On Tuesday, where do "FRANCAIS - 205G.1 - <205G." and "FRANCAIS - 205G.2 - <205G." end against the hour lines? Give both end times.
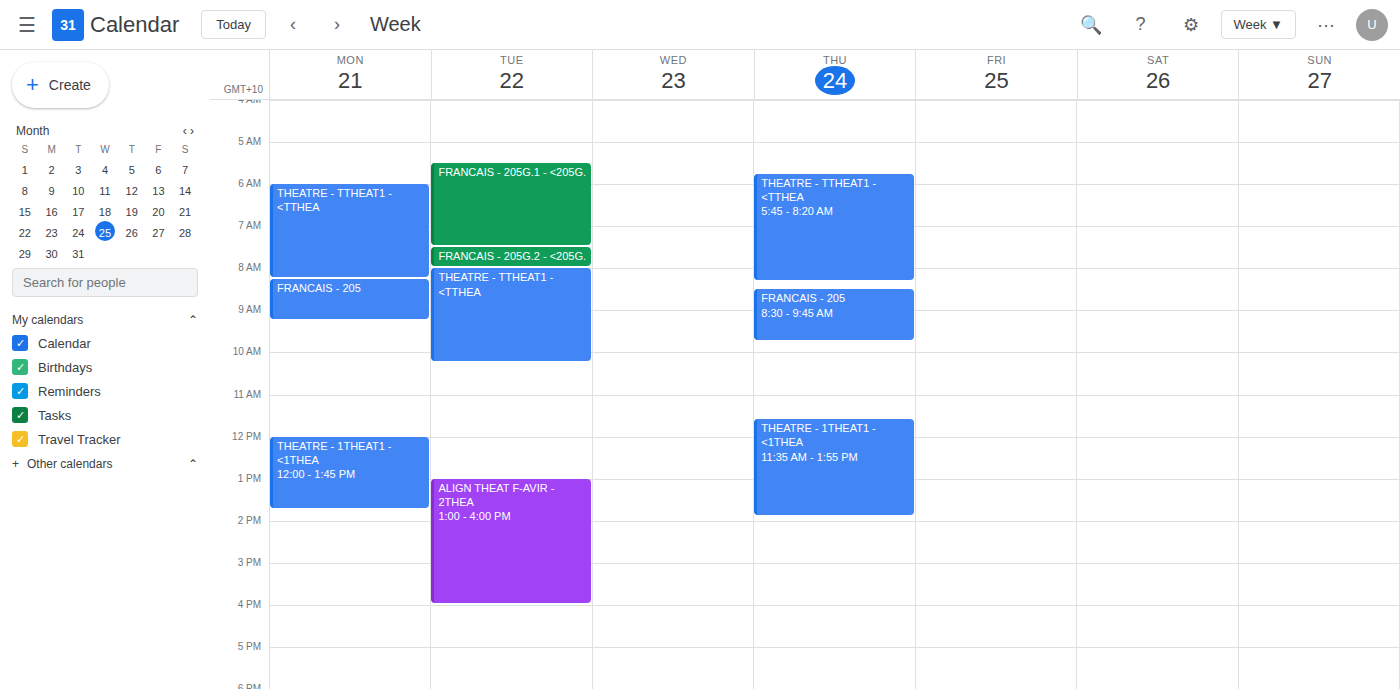
"FRANCAIS - 205G.1 - <205G.": 7:30 AM, halfway between the 7 AM and 8 AM lines. "FRANCAIS - 205G.2 - <205G.": 8:00 AM, exactly on the 8 AM line.